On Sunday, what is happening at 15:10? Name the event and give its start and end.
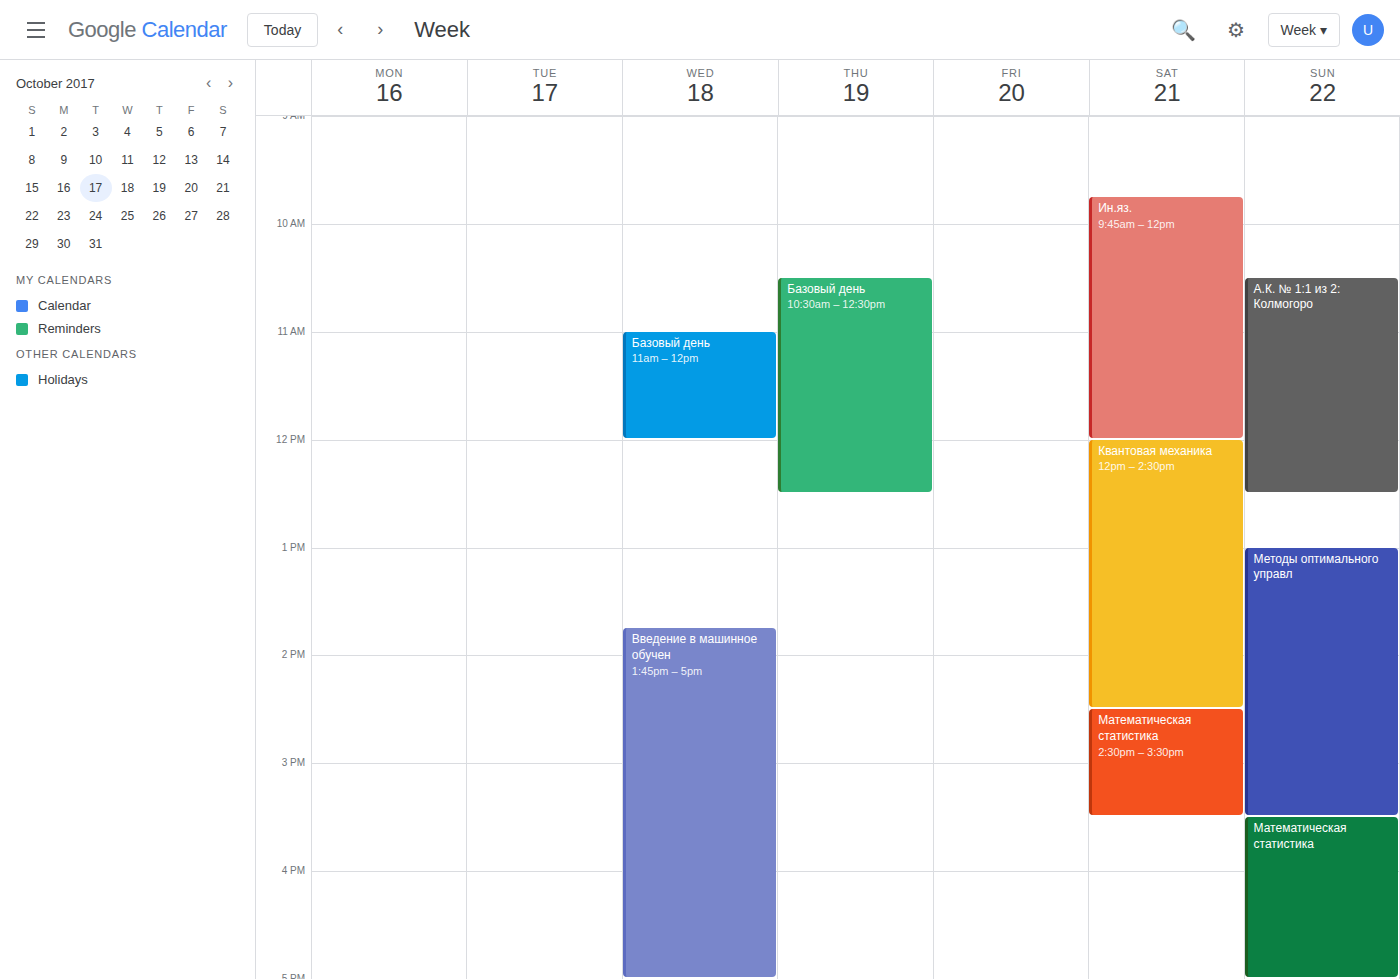
"Методы оптимального управл", 13:00 to 15:30